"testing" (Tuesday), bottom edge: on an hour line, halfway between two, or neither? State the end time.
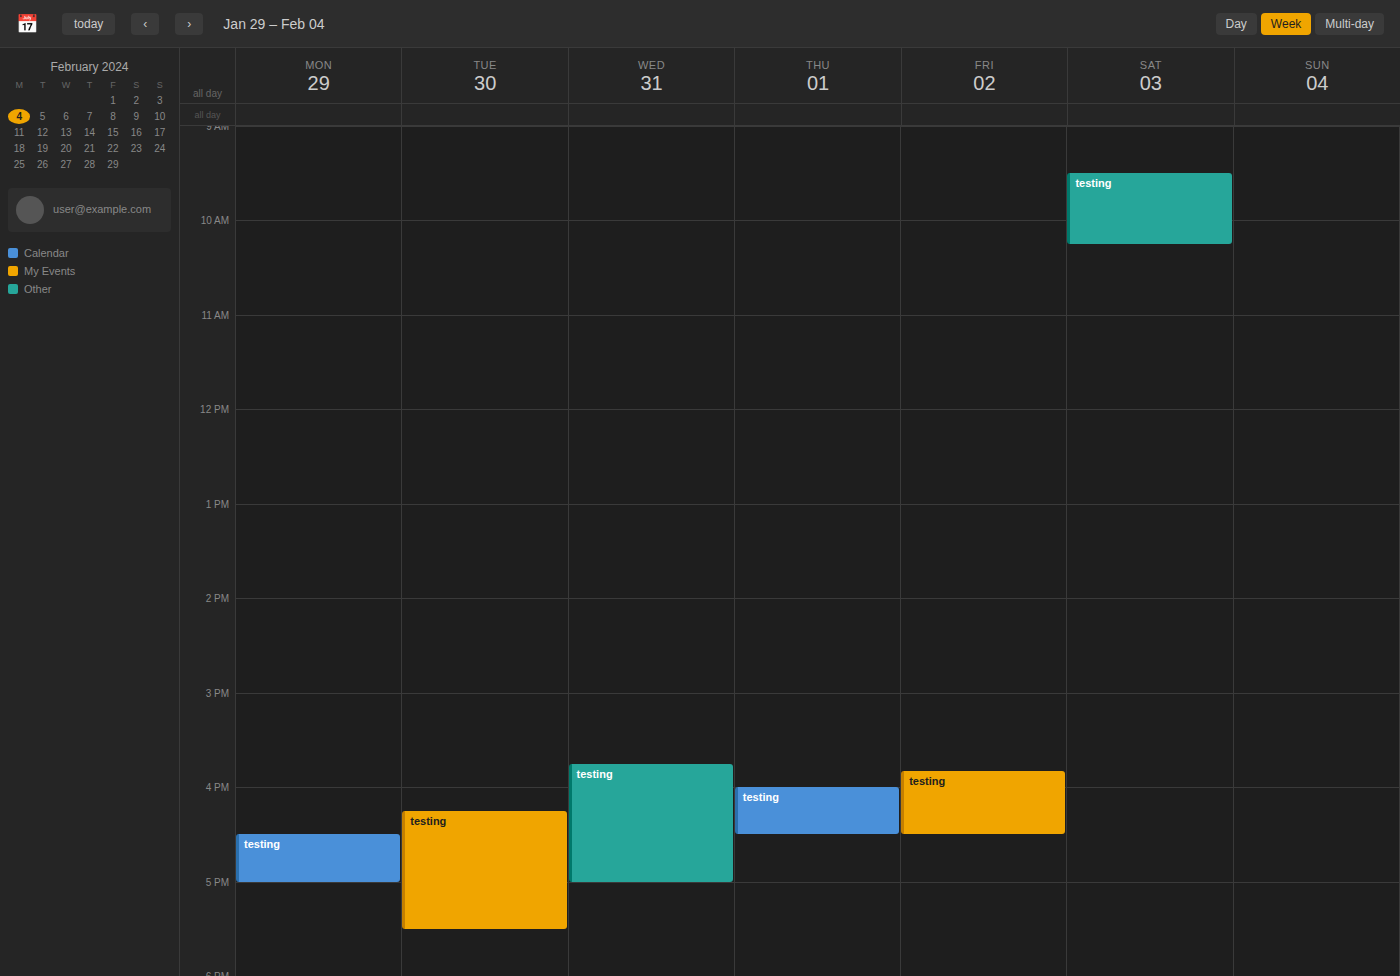
5:30 PM -- halfway between the 5 PM and 6 PM lines.